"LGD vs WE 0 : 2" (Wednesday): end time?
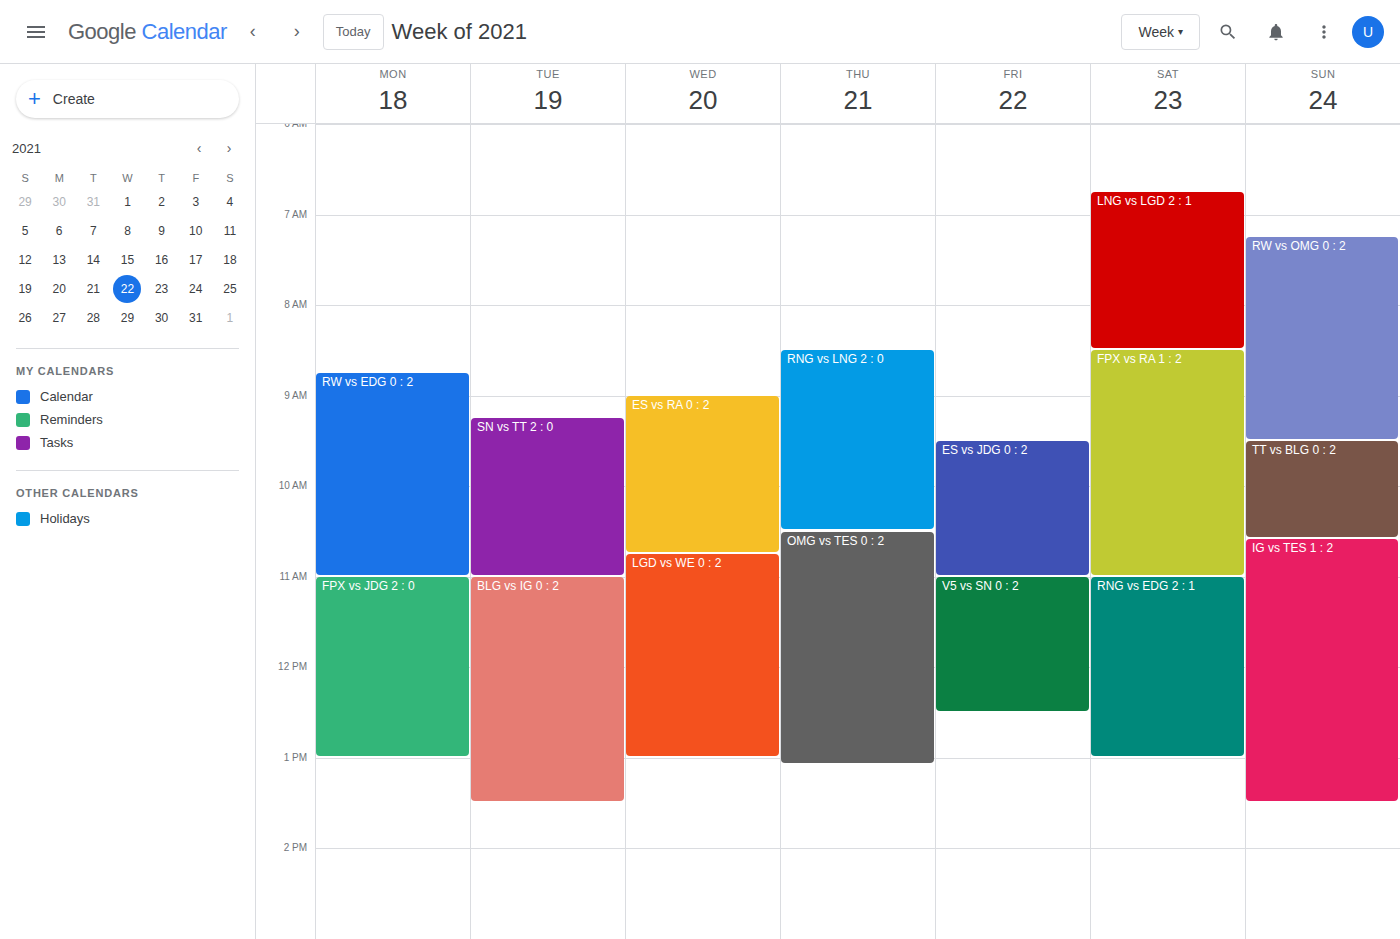
1:00 PM